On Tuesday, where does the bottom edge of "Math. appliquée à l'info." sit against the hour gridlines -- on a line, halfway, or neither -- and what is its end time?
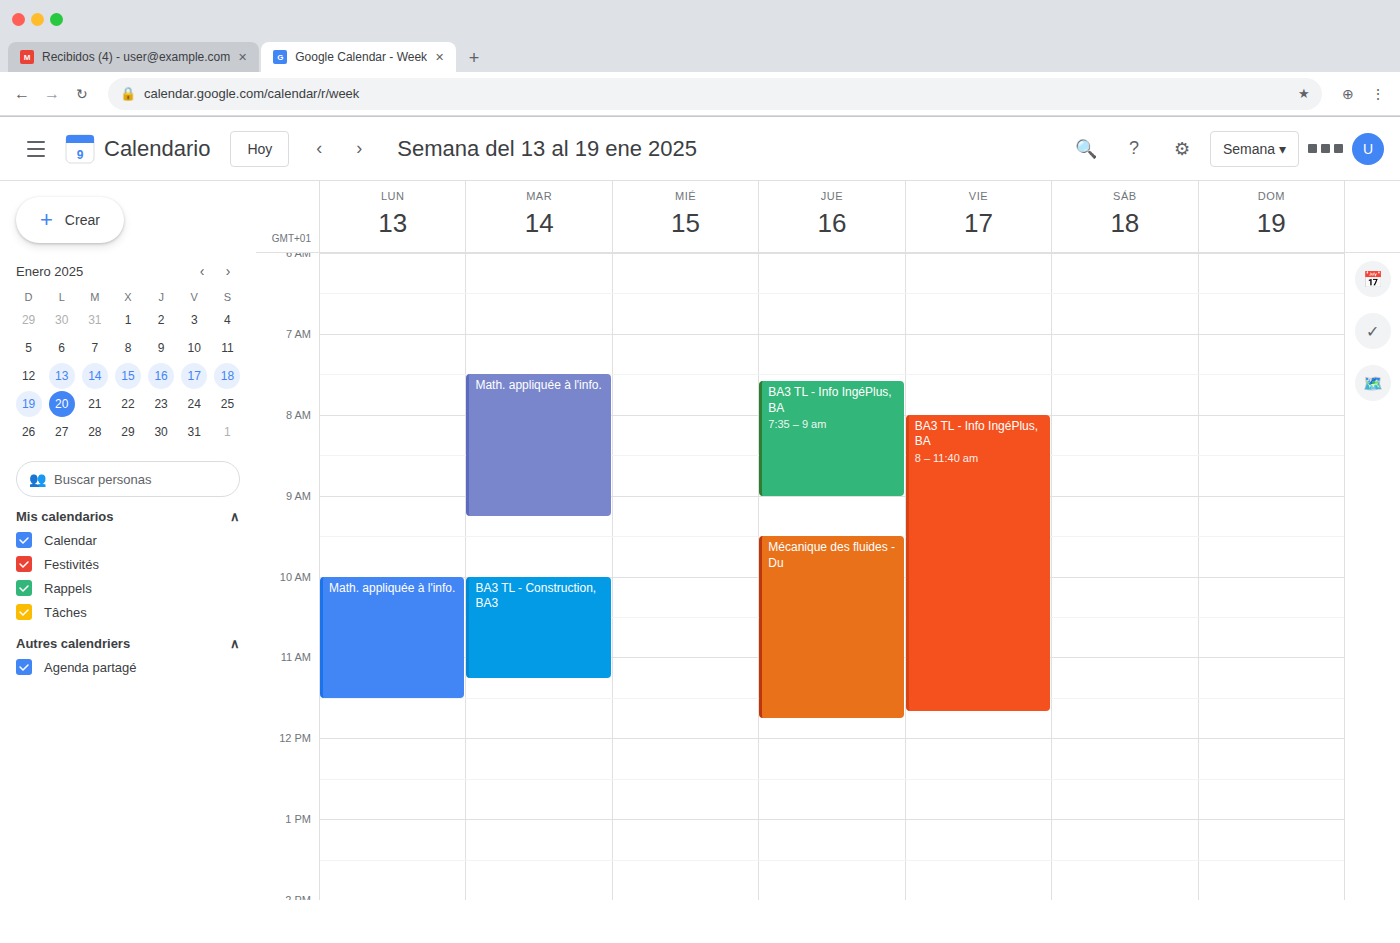
09:15 -- neither: a quarter of the way from the 09:00 line to the 10:00 line.